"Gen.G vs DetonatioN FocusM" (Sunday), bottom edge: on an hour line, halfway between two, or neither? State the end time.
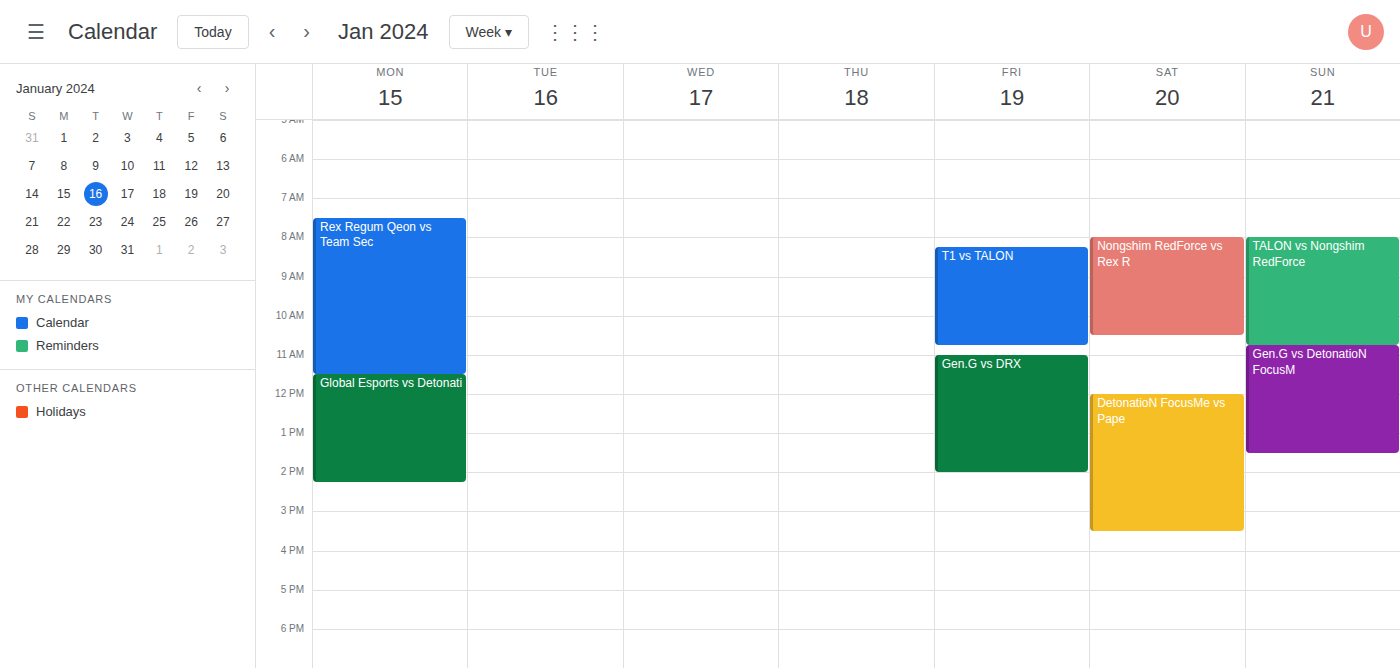
1:30 PM -- halfway between the 1 PM and 2 PM lines.